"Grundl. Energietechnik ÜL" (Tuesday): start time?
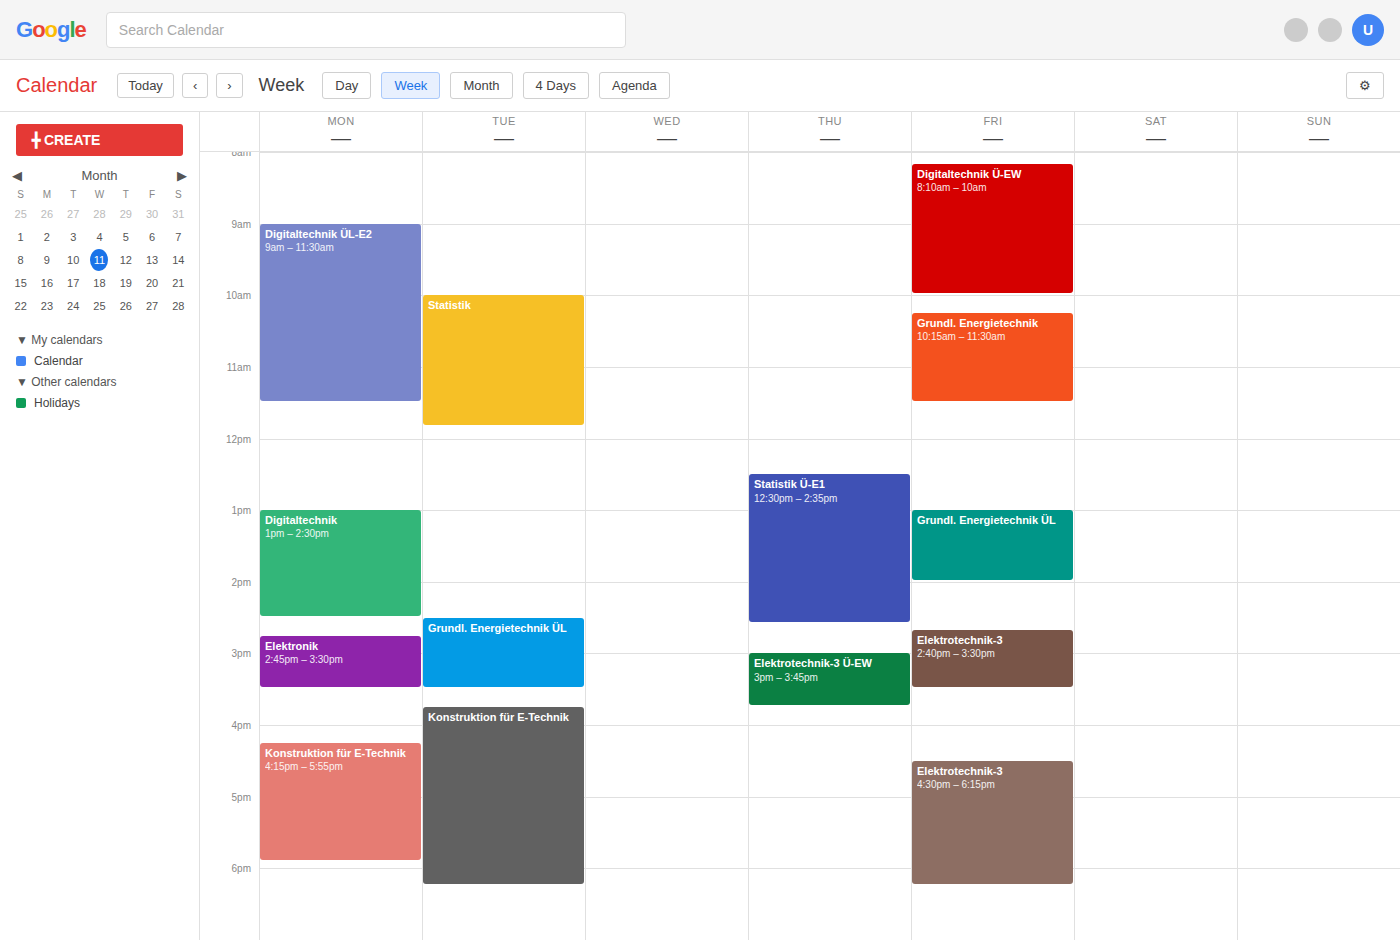
2:30 PM